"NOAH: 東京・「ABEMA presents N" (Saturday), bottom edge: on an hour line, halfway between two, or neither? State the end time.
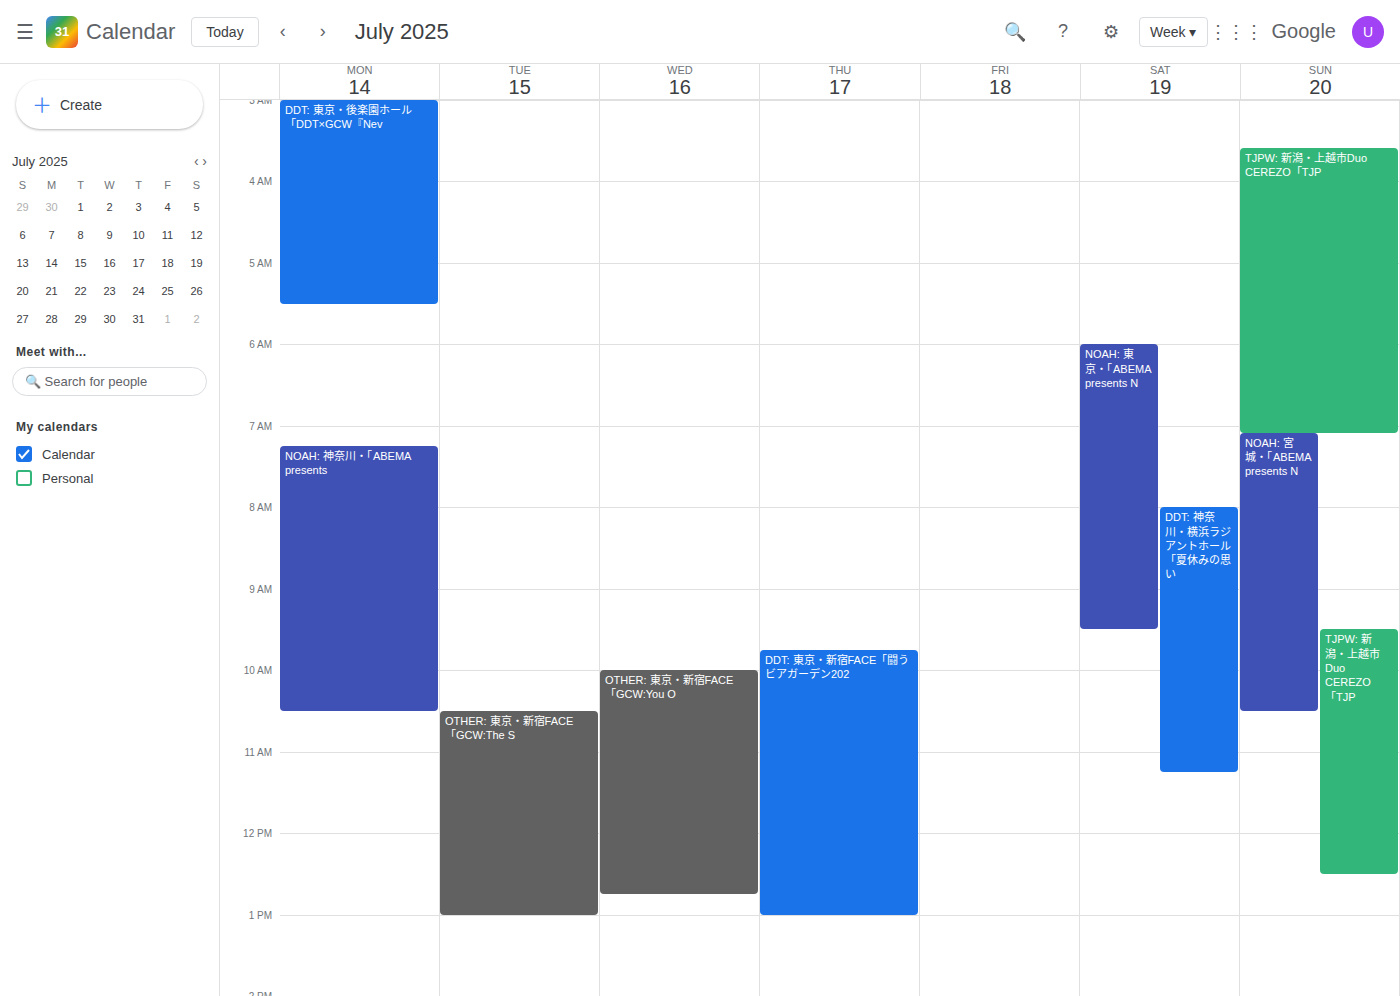
9:30 AM -- halfway between the 9 AM and 10 AM lines.